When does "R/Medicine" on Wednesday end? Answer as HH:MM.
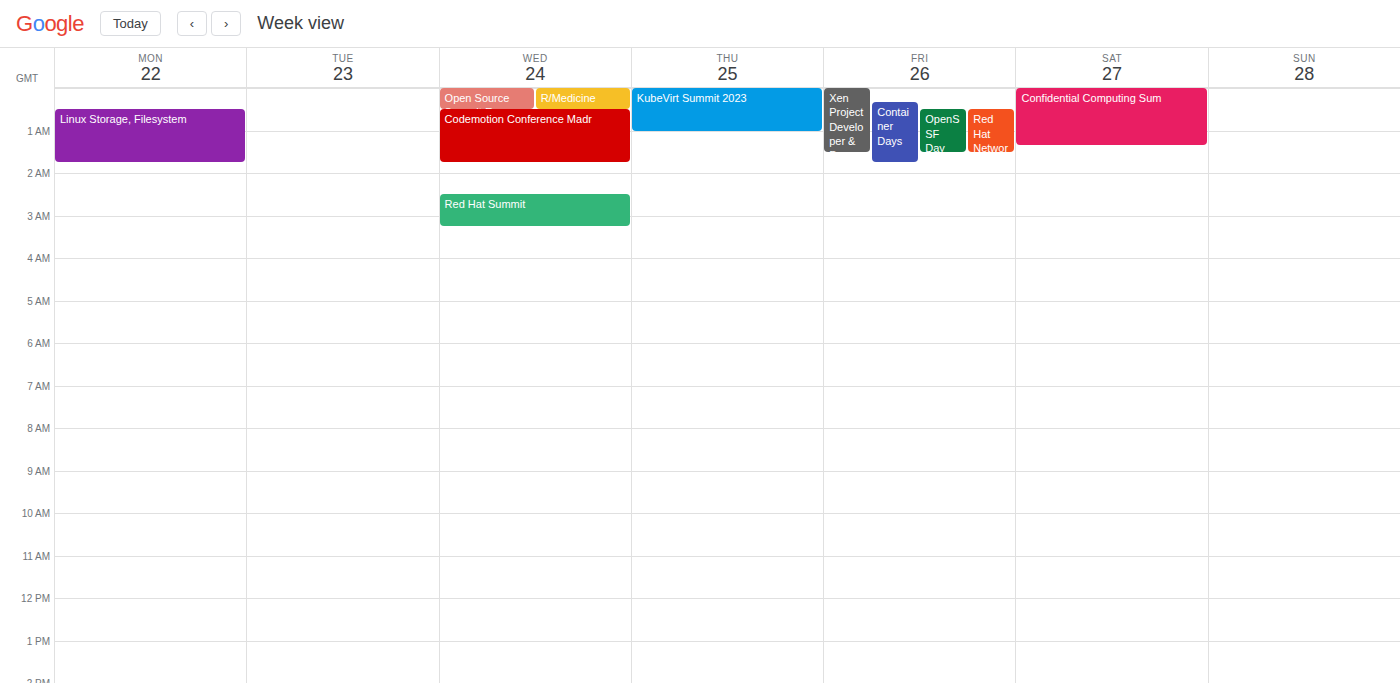
00:30